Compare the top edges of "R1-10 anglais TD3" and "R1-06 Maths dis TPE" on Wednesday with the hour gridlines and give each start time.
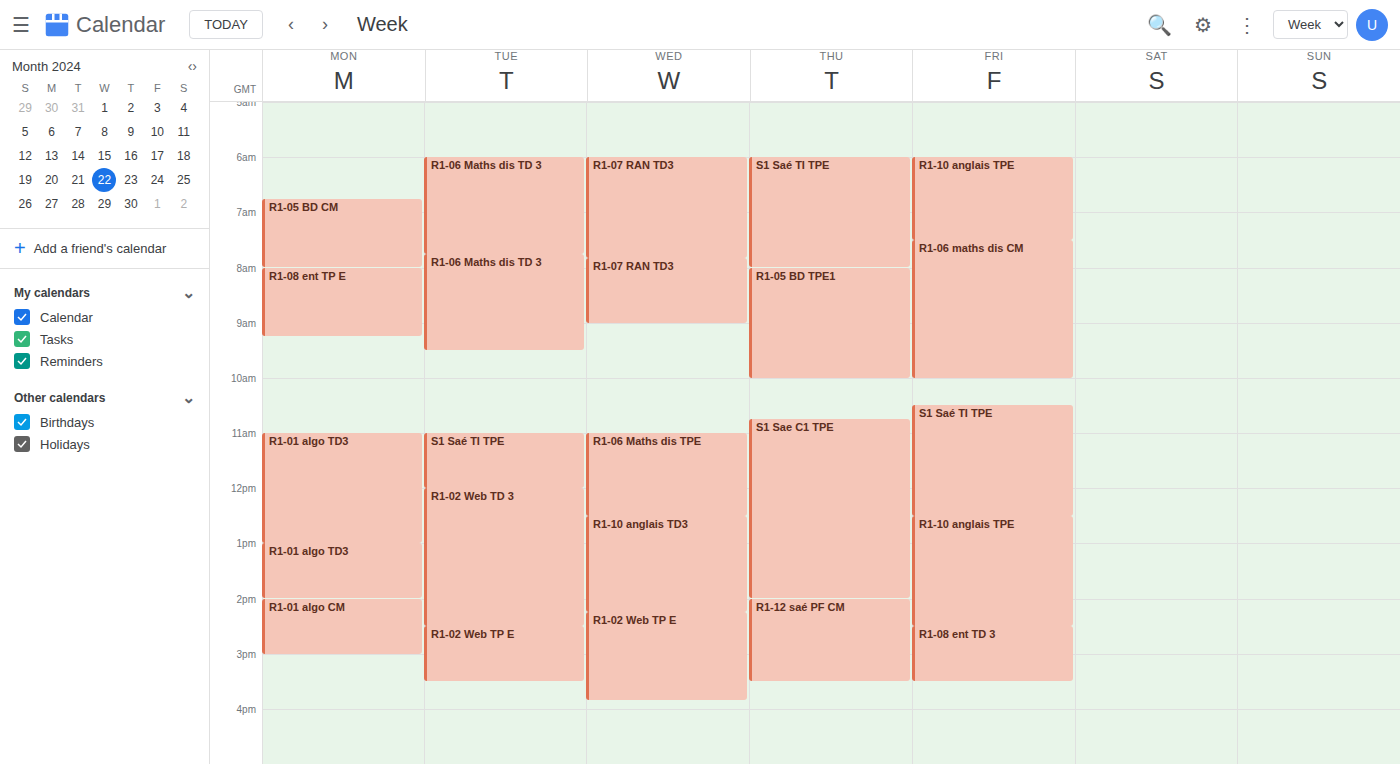
"R1-10 anglais TD3": 12:30 PM, halfway between the 12 PM and 1 PM lines. "R1-06 Maths dis TPE": 11:00 AM, exactly on the 11 AM line.